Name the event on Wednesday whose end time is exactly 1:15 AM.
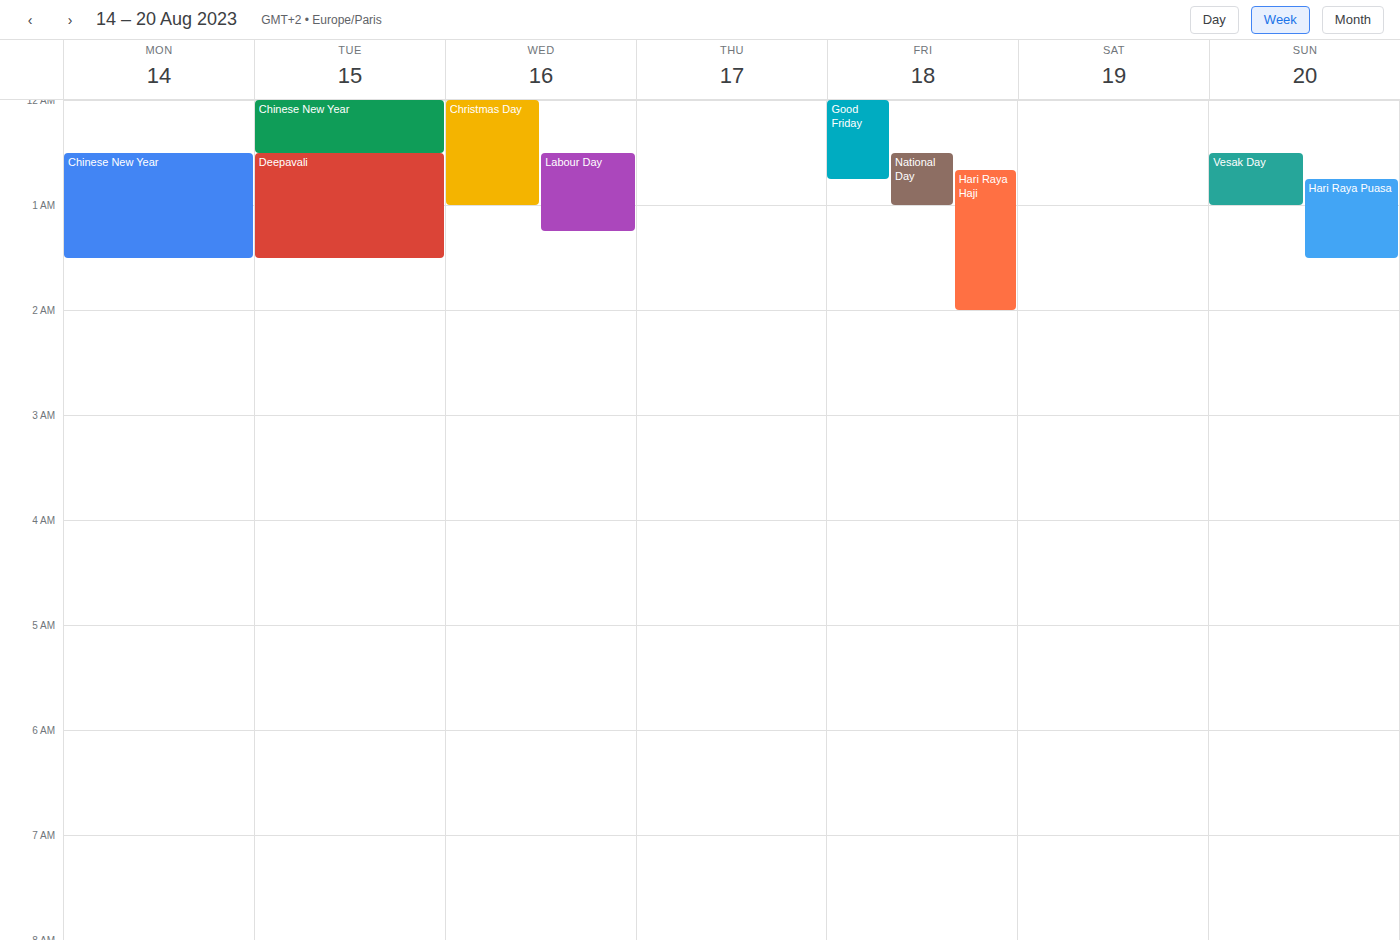
"Labour Day"